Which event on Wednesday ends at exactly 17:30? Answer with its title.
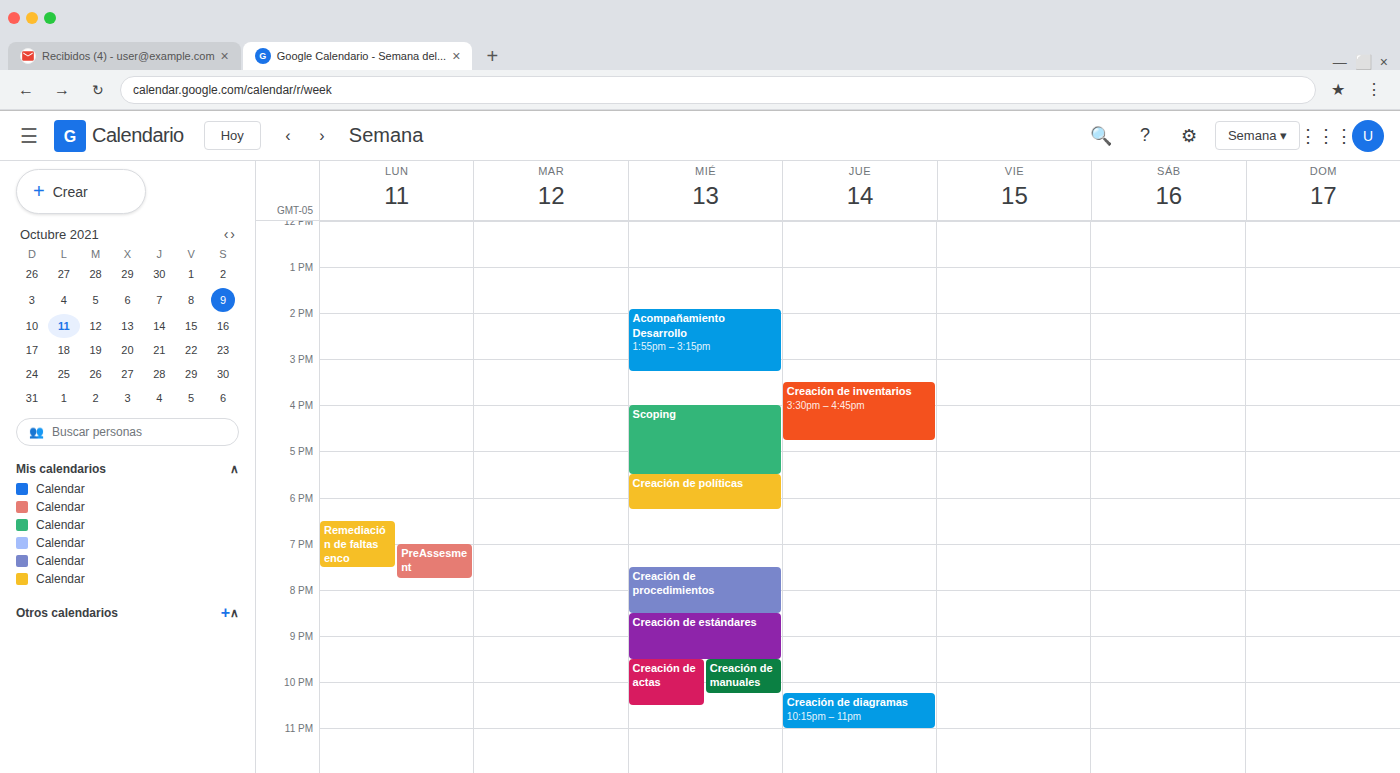
"Scoping"